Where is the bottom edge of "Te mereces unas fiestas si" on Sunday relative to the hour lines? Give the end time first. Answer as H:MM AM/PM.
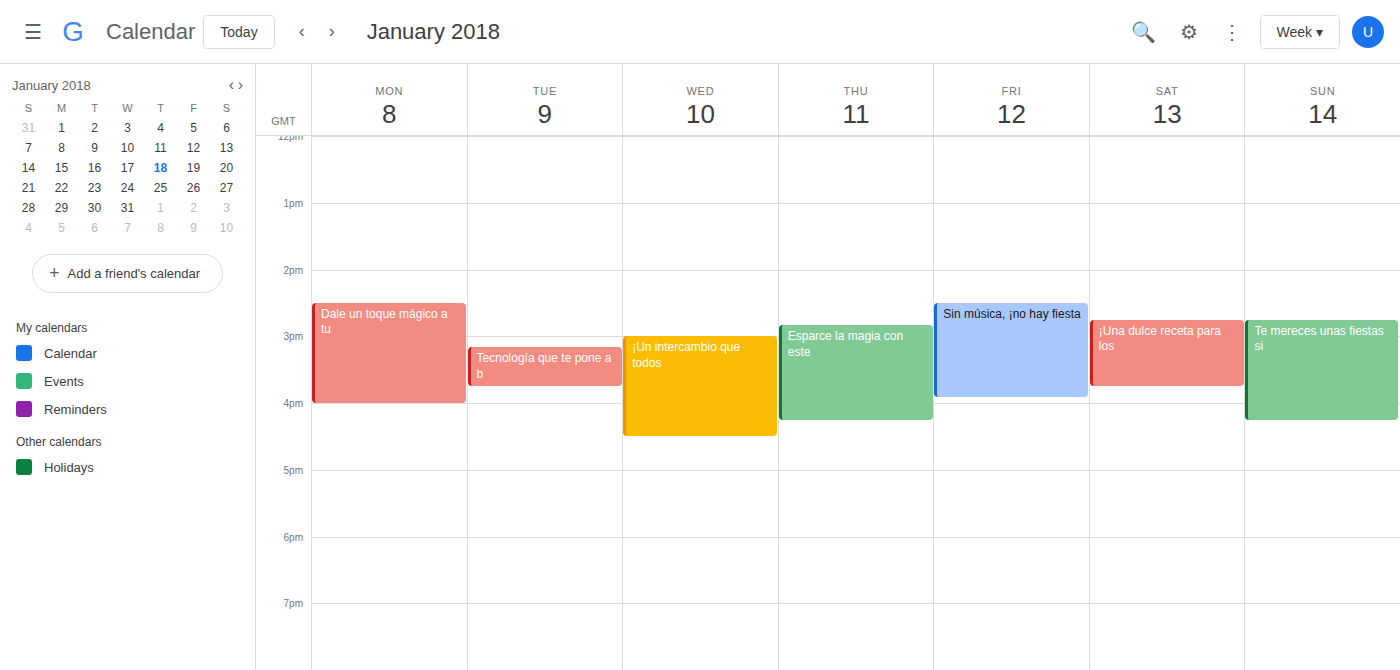
4:15 PM -- neither: a quarter of the way from the 4 PM line to the 5 PM line.